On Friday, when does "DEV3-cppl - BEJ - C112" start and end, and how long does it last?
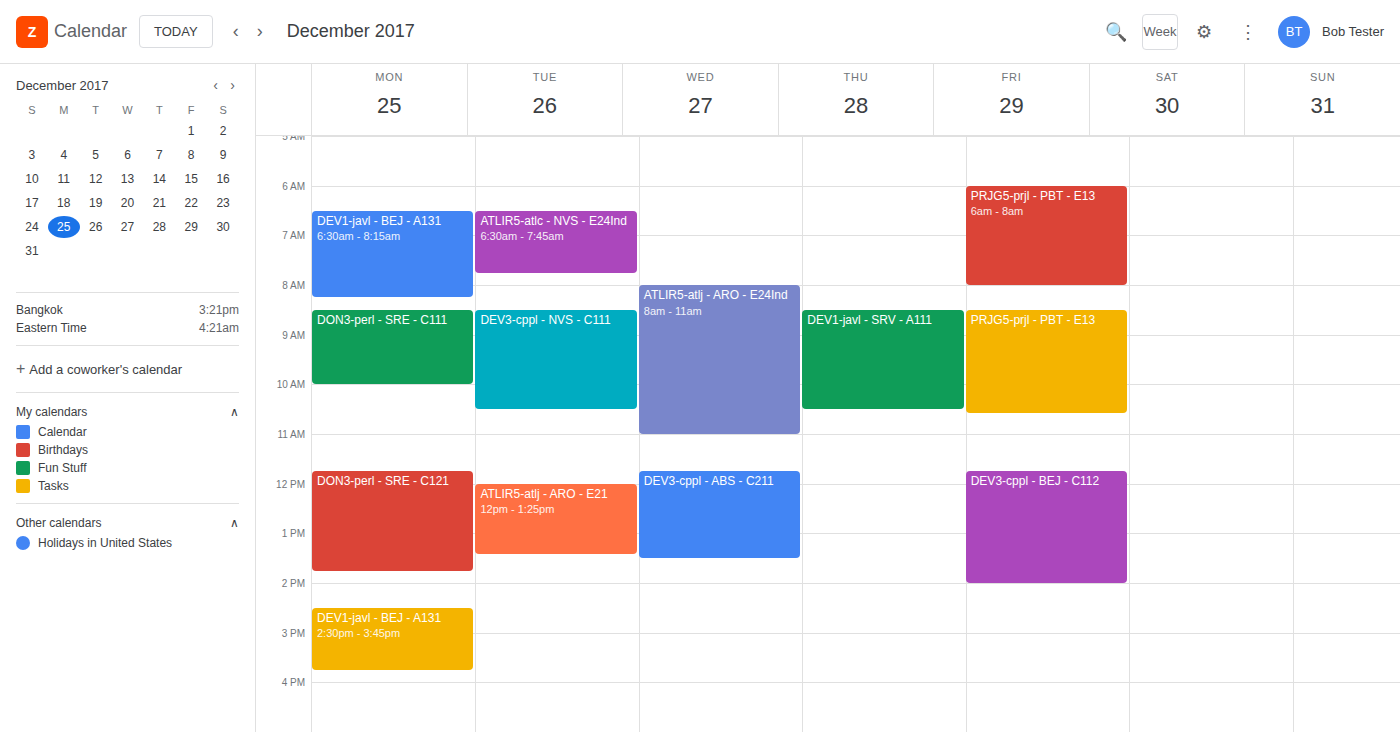
11:45 AM to 2:00 PM, 2 hours 15 minutes